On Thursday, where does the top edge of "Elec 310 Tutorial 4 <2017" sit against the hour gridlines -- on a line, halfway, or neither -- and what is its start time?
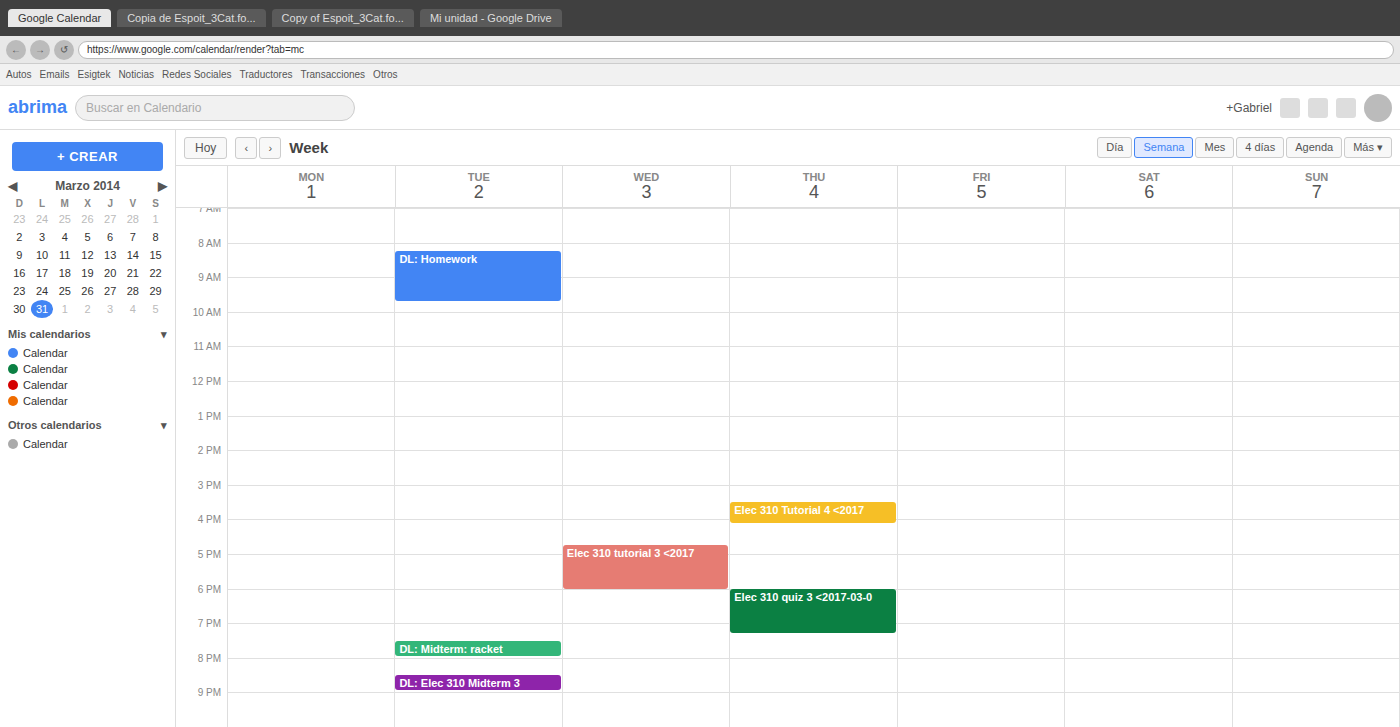
3:30 PM -- halfway between the 3 PM and 4 PM lines.